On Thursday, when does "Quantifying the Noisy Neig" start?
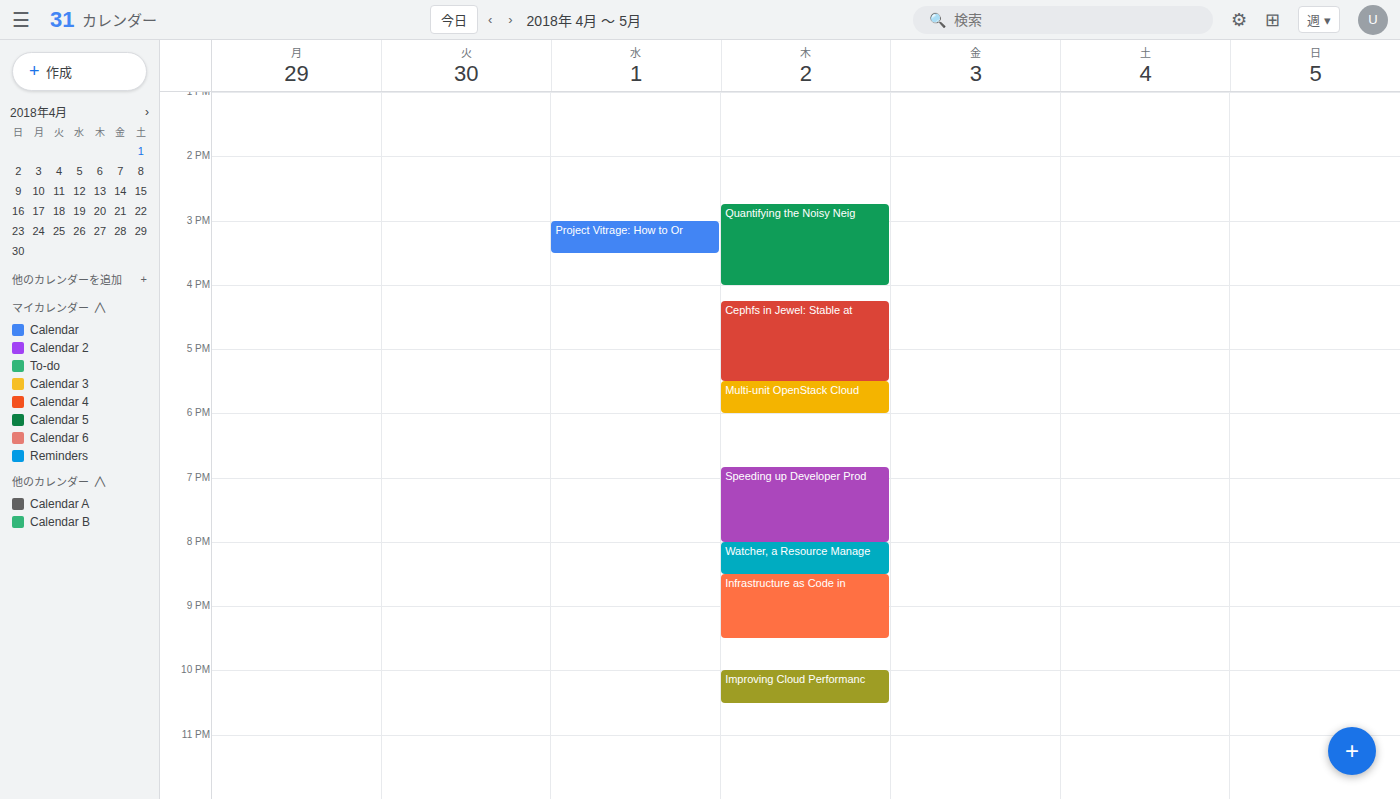
2:45 PM